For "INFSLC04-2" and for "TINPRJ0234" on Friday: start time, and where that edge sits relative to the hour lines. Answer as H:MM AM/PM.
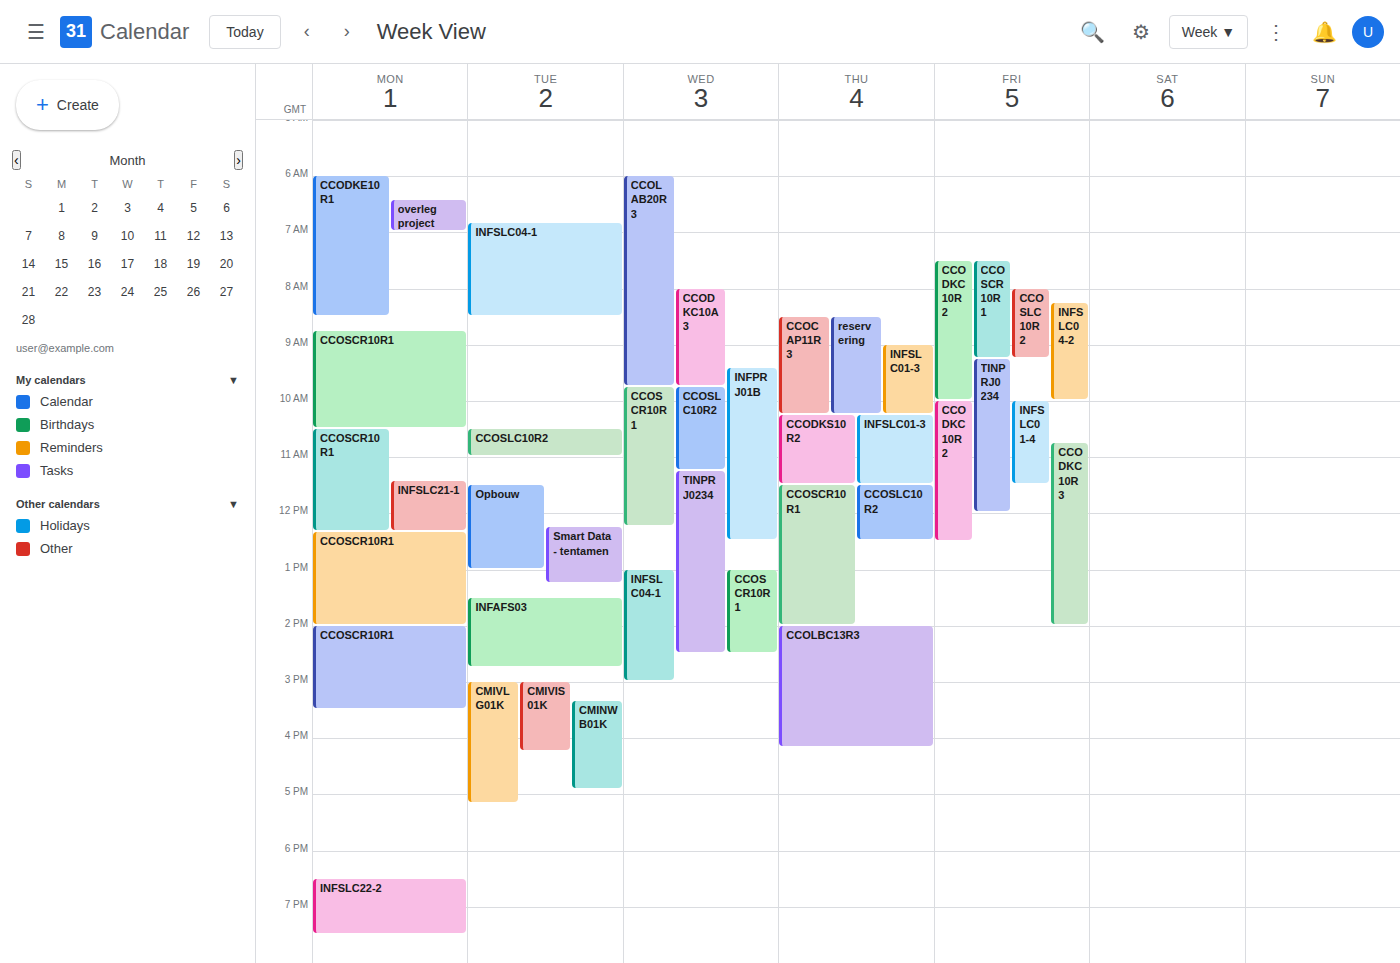
"INFSLC04-2": 8:15 AM, neither: a quarter of the way from the 8 AM line to the 9 AM line. "TINPRJ0234": 9:15 AM, neither: a quarter of the way from the 9 AM line to the 10 AM line.